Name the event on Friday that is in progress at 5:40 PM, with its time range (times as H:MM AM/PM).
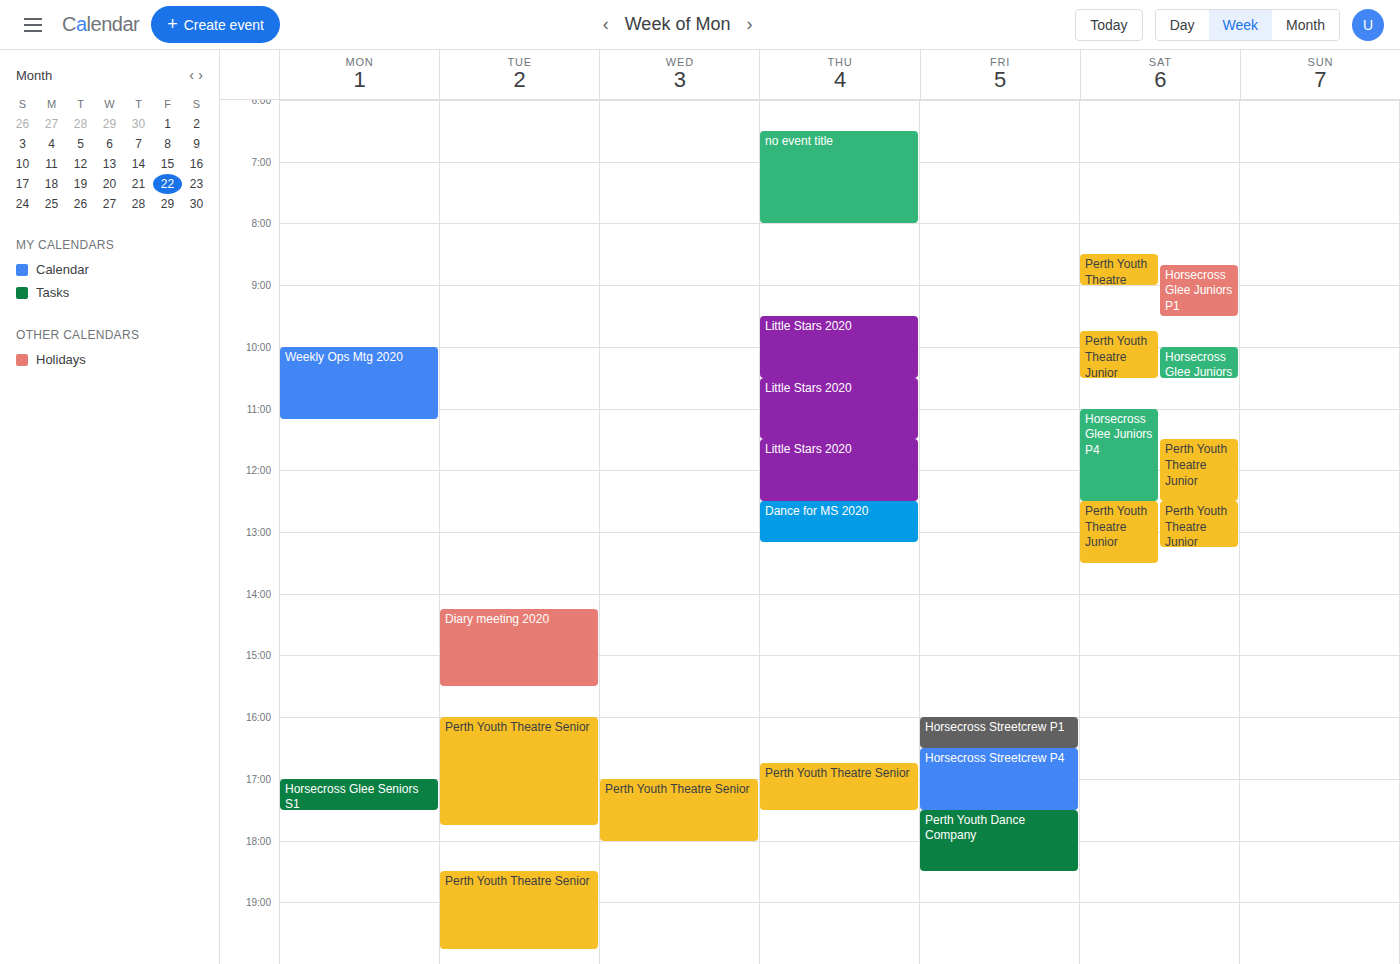
"Perth Youth Dance Company", 5:30 PM to 6:30 PM